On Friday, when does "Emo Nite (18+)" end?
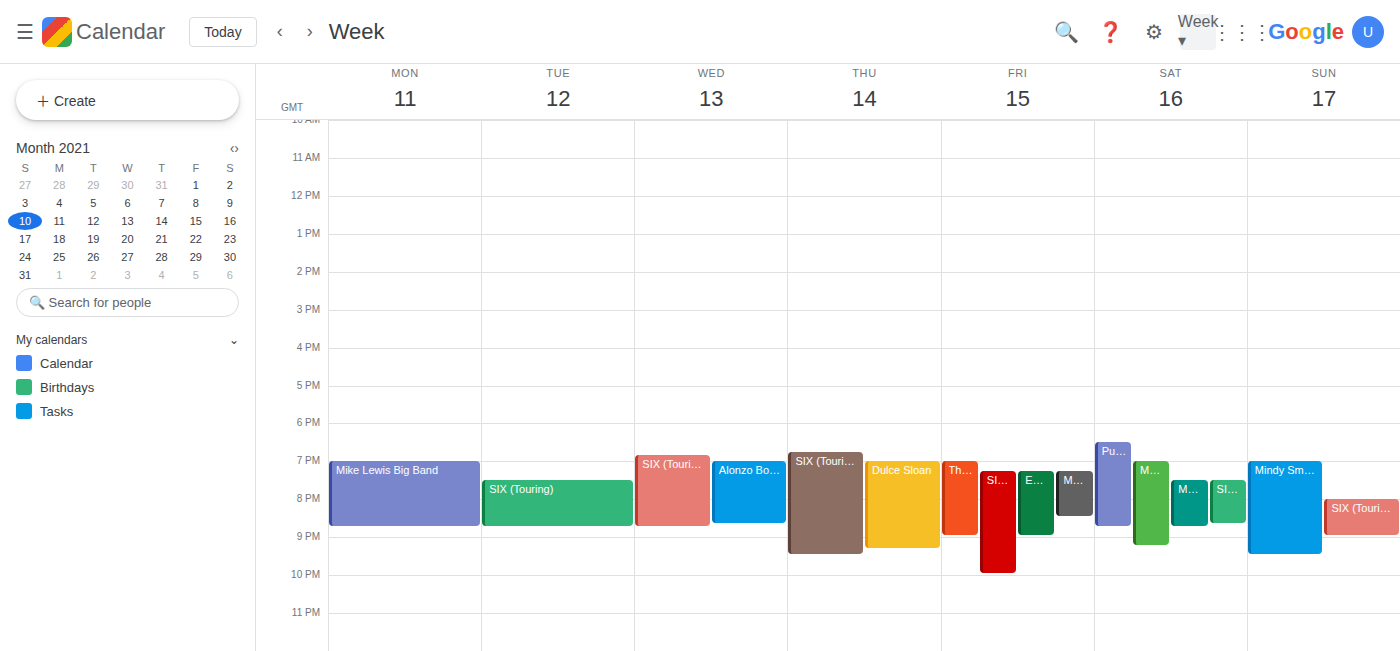
9:00 PM